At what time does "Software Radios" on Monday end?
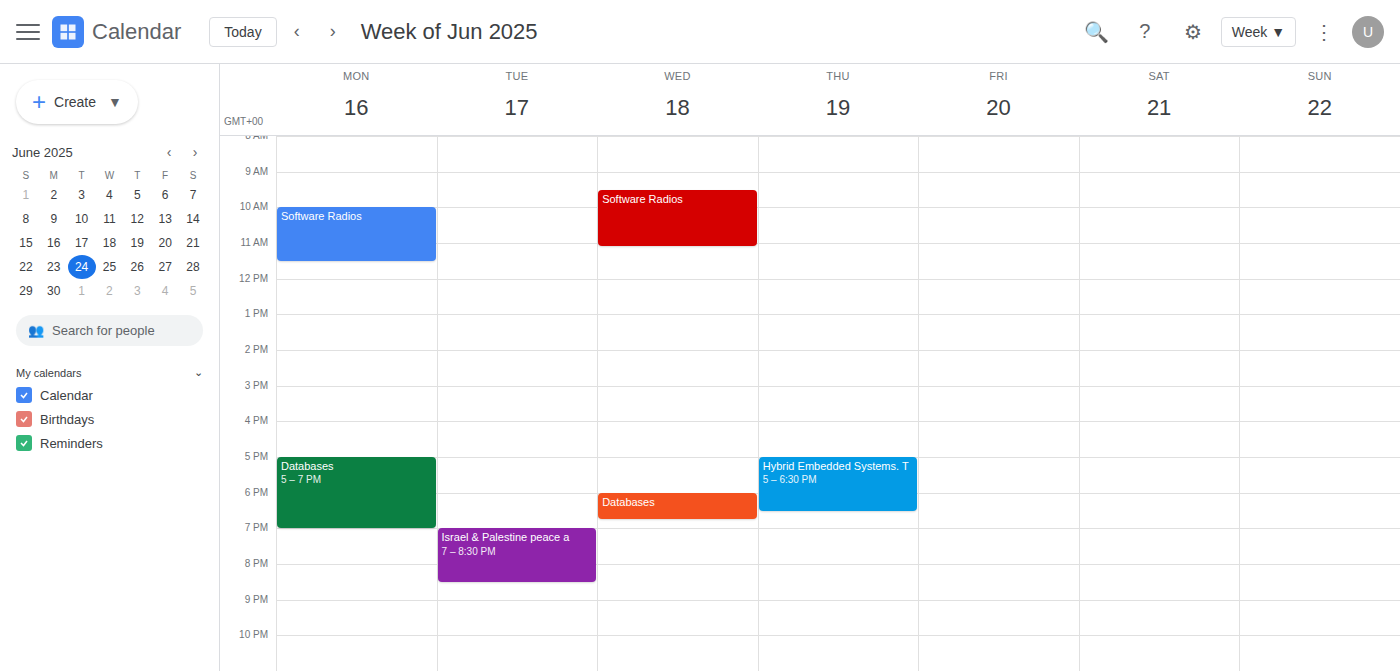
11:30